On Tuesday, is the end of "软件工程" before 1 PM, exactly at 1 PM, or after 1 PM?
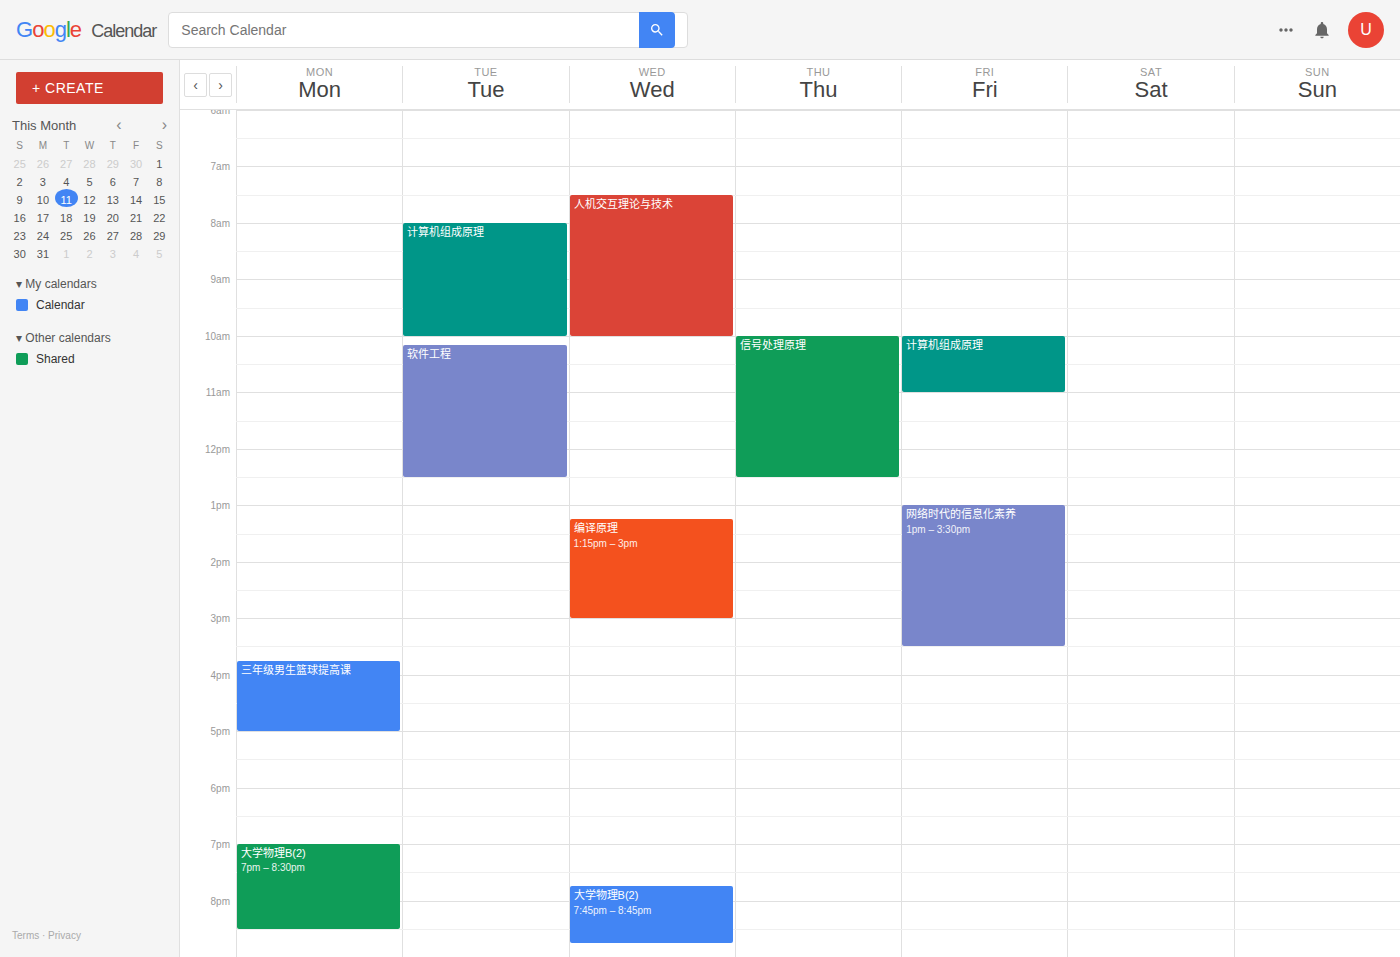
12:30 PM -- before 1 PM, 30 minutes above the 1 PM line.